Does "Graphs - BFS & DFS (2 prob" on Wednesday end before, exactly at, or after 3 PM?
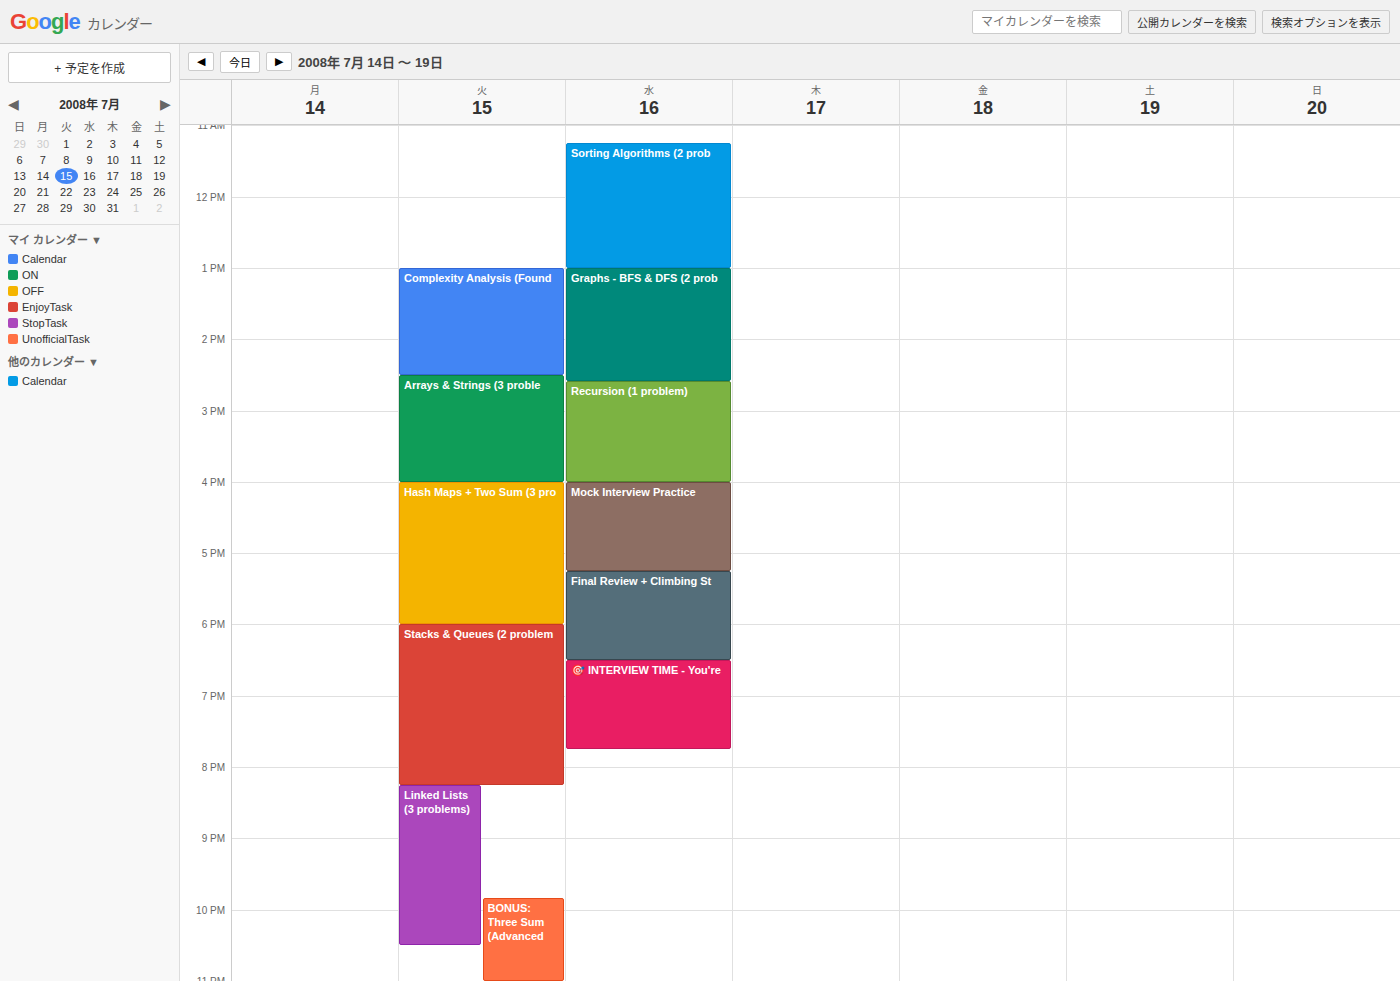
2:35 PM -- before 3 PM, 25 minutes above the 3 PM line.